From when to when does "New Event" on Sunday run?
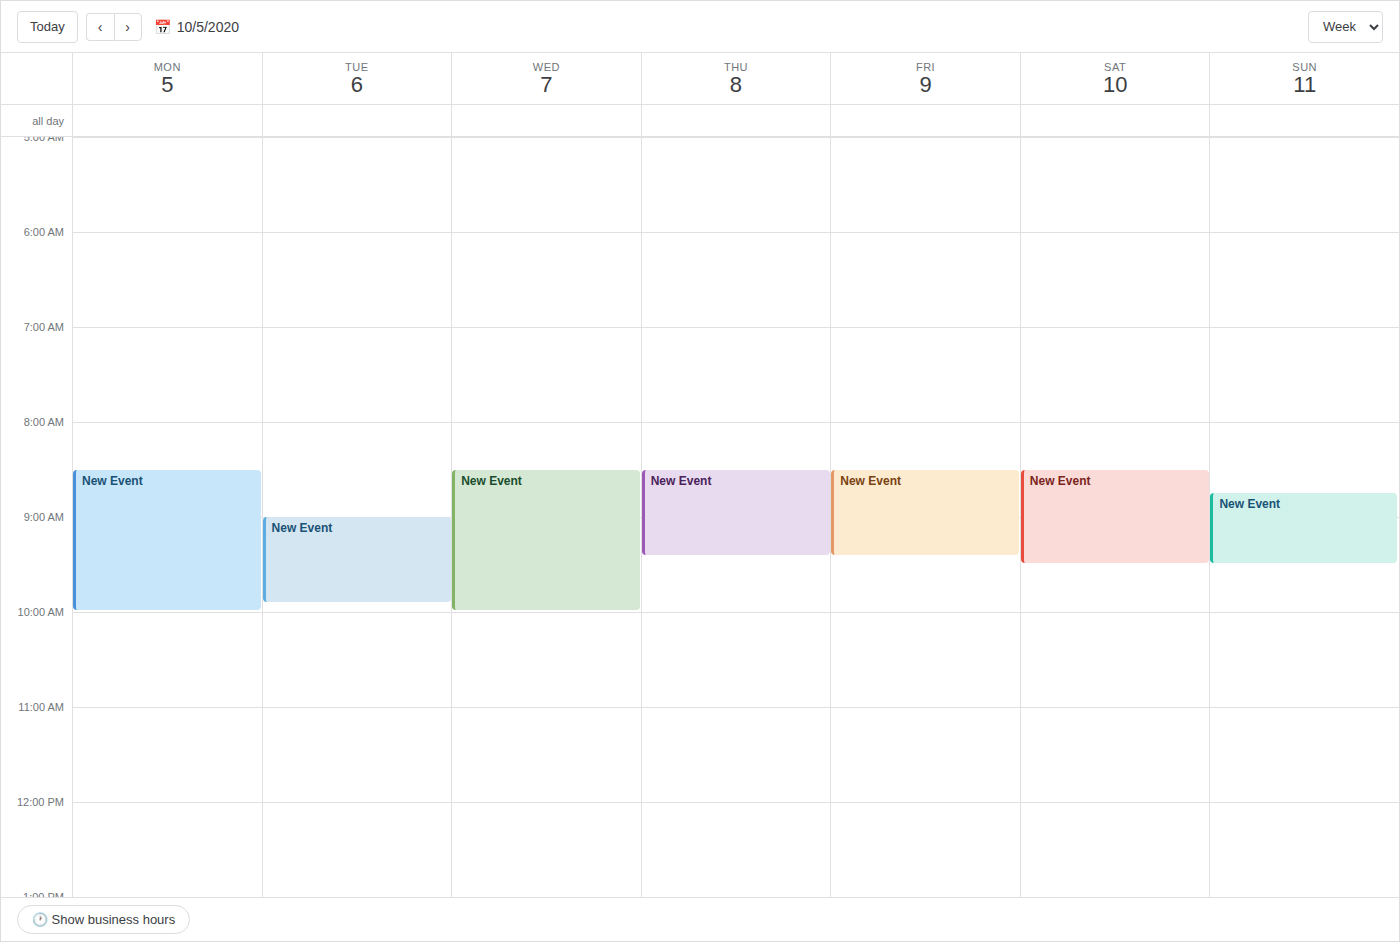
8:45 AM to 9:30 AM